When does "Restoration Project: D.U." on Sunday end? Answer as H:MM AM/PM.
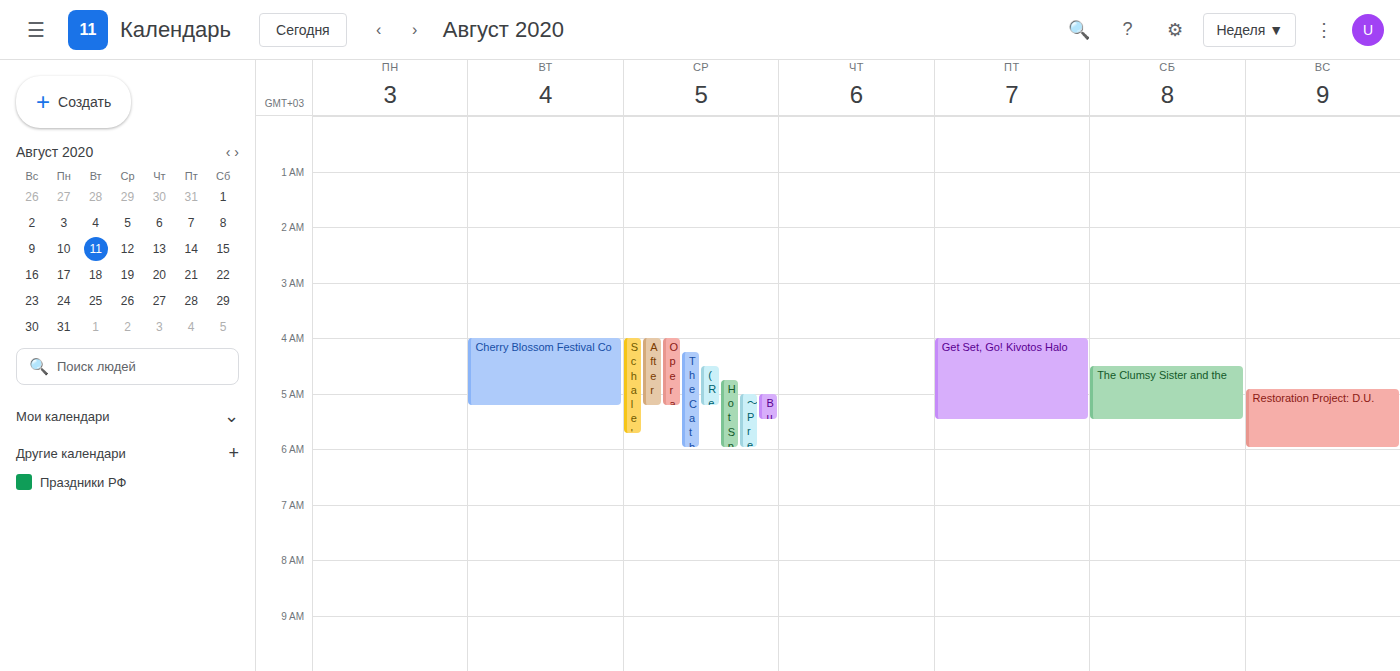
6:00 AM